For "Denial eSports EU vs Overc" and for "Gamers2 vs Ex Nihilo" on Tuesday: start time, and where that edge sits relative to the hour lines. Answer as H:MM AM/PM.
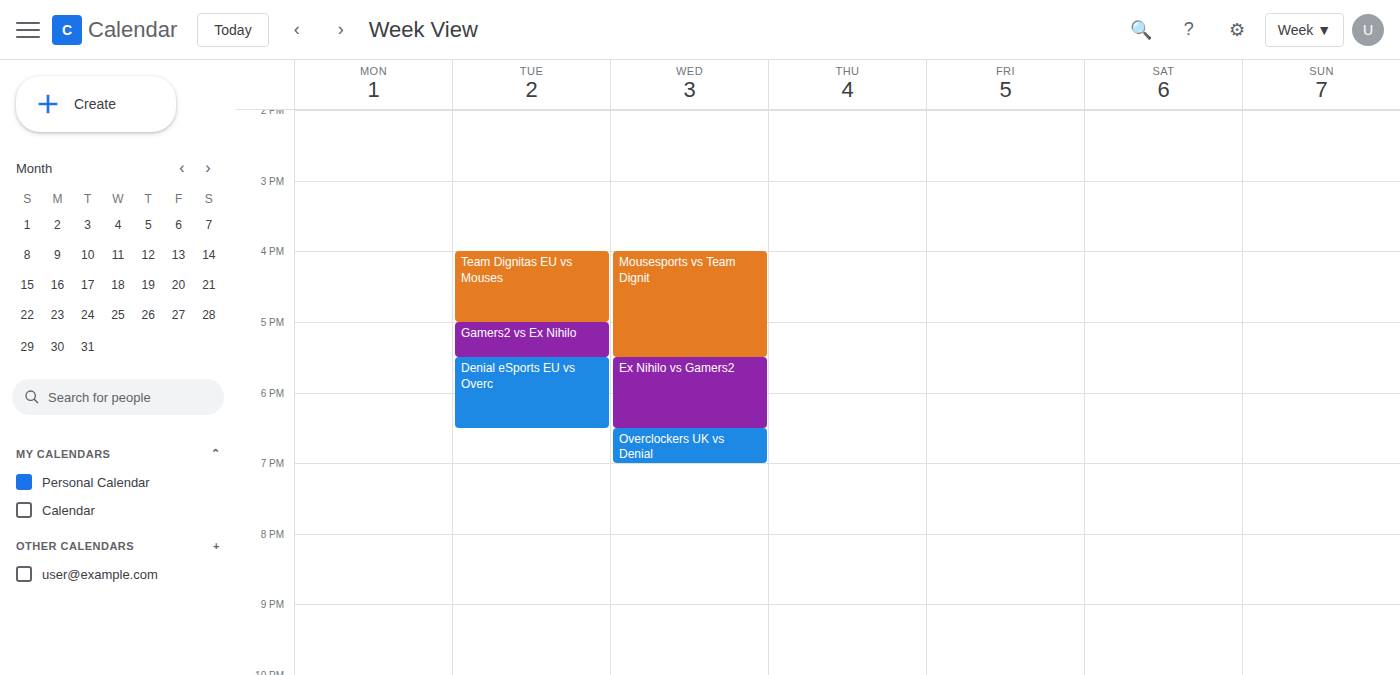
"Denial eSports EU vs Overc": 5:30 PM, halfway between the 5 PM and 6 PM lines. "Gamers2 vs Ex Nihilo": 5:00 PM, exactly on the 5 PM line.